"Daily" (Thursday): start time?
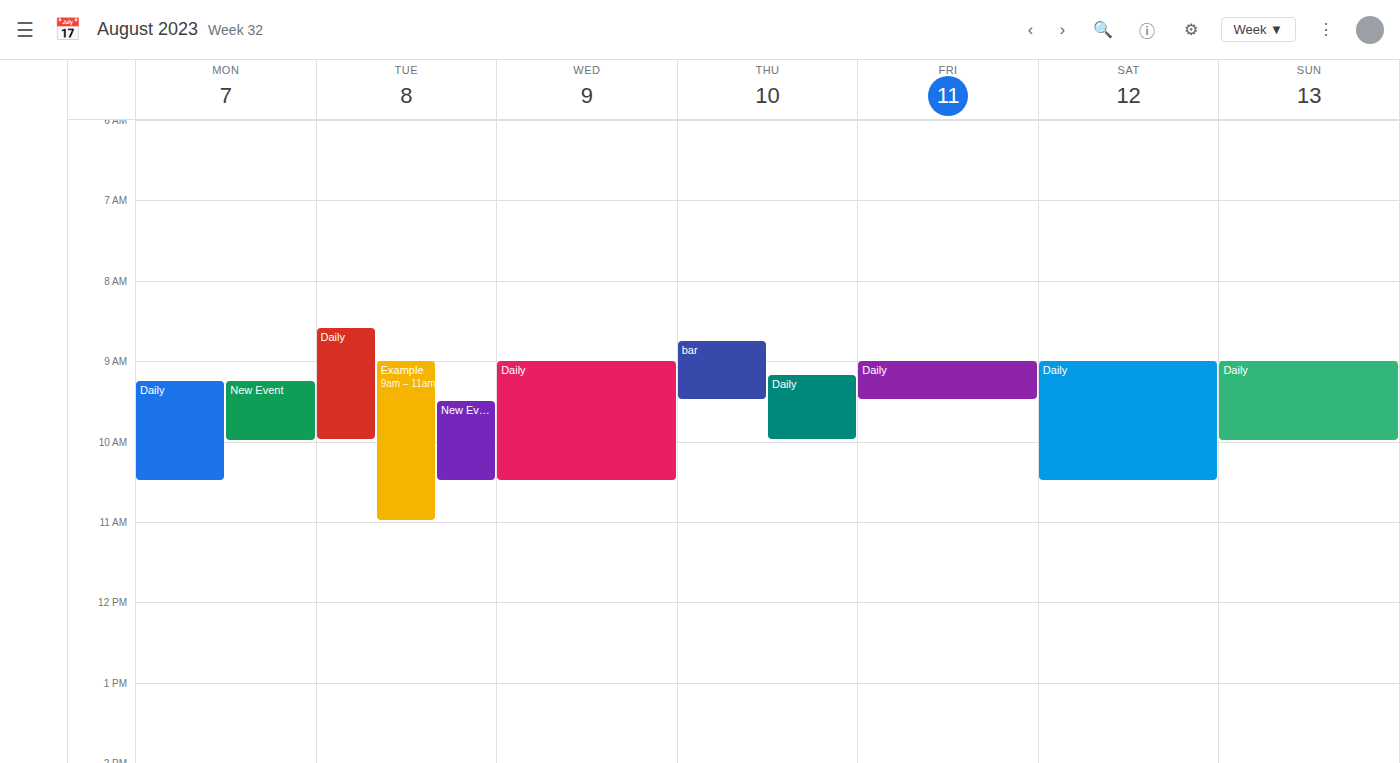
9:10 AM